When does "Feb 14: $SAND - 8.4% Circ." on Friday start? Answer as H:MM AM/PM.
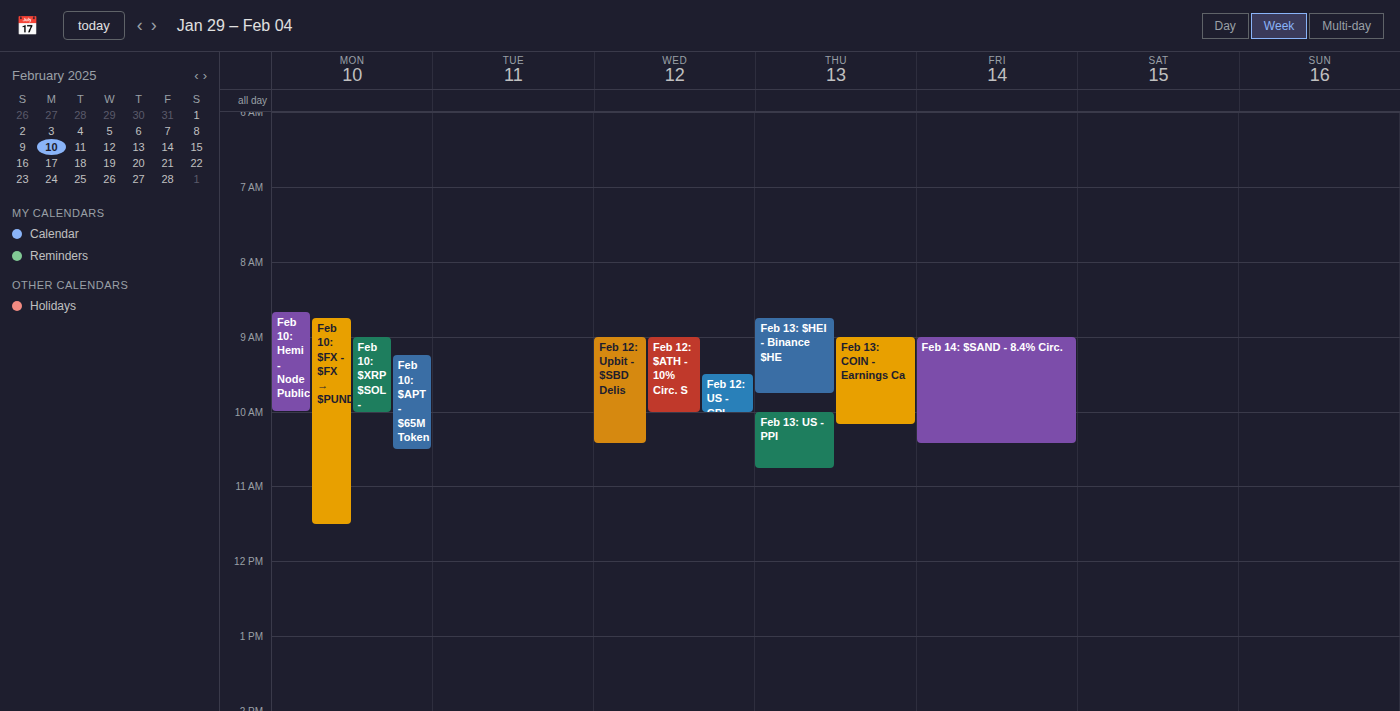
9:00 AM